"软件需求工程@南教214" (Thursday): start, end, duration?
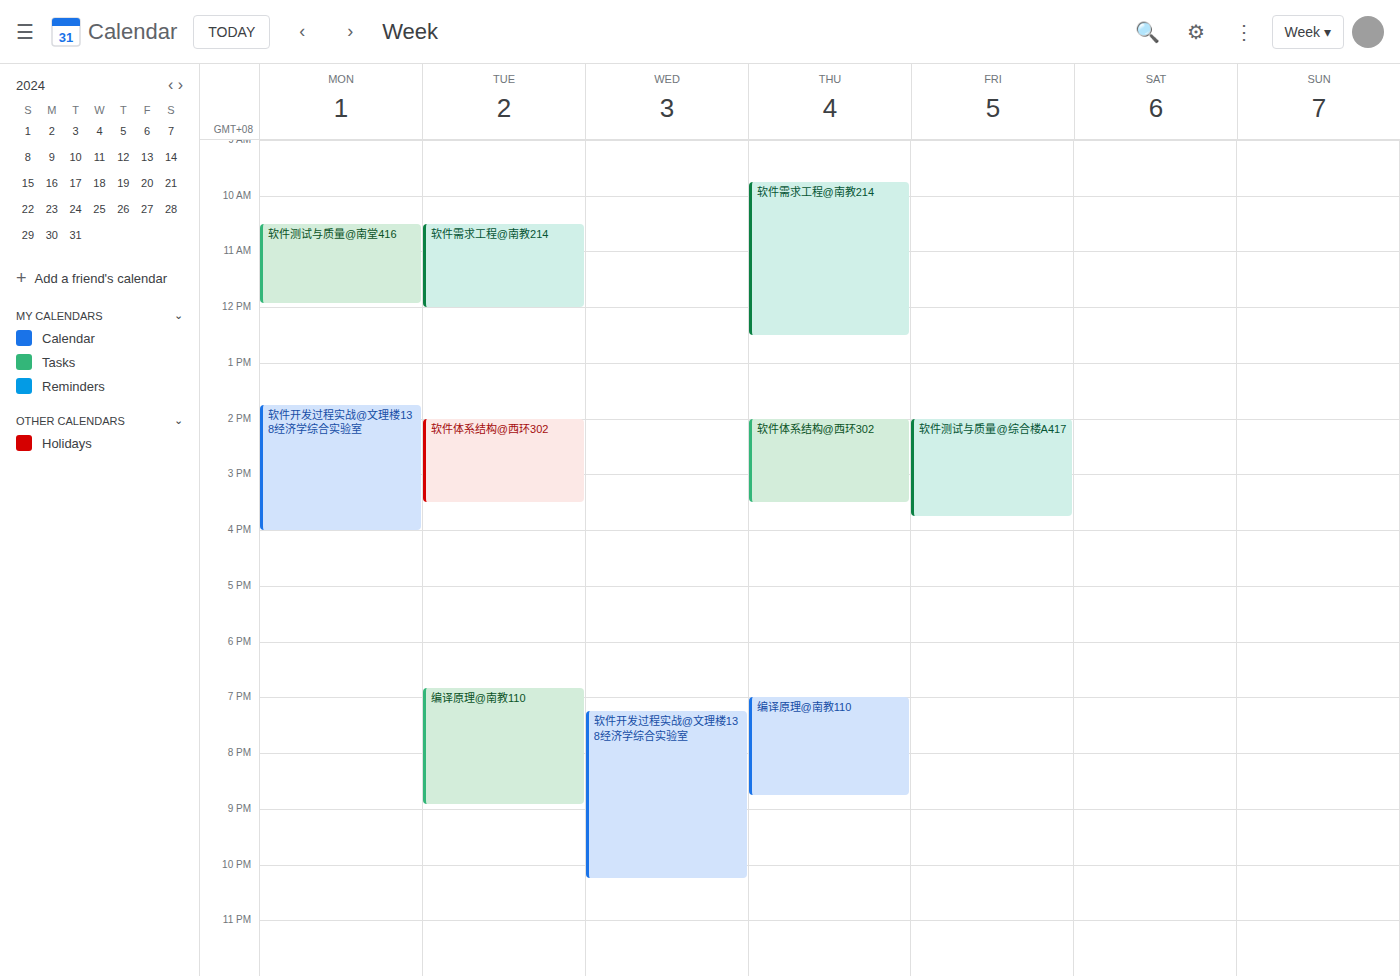
9:45 AM to 12:30 PM, 2 hours 45 minutes